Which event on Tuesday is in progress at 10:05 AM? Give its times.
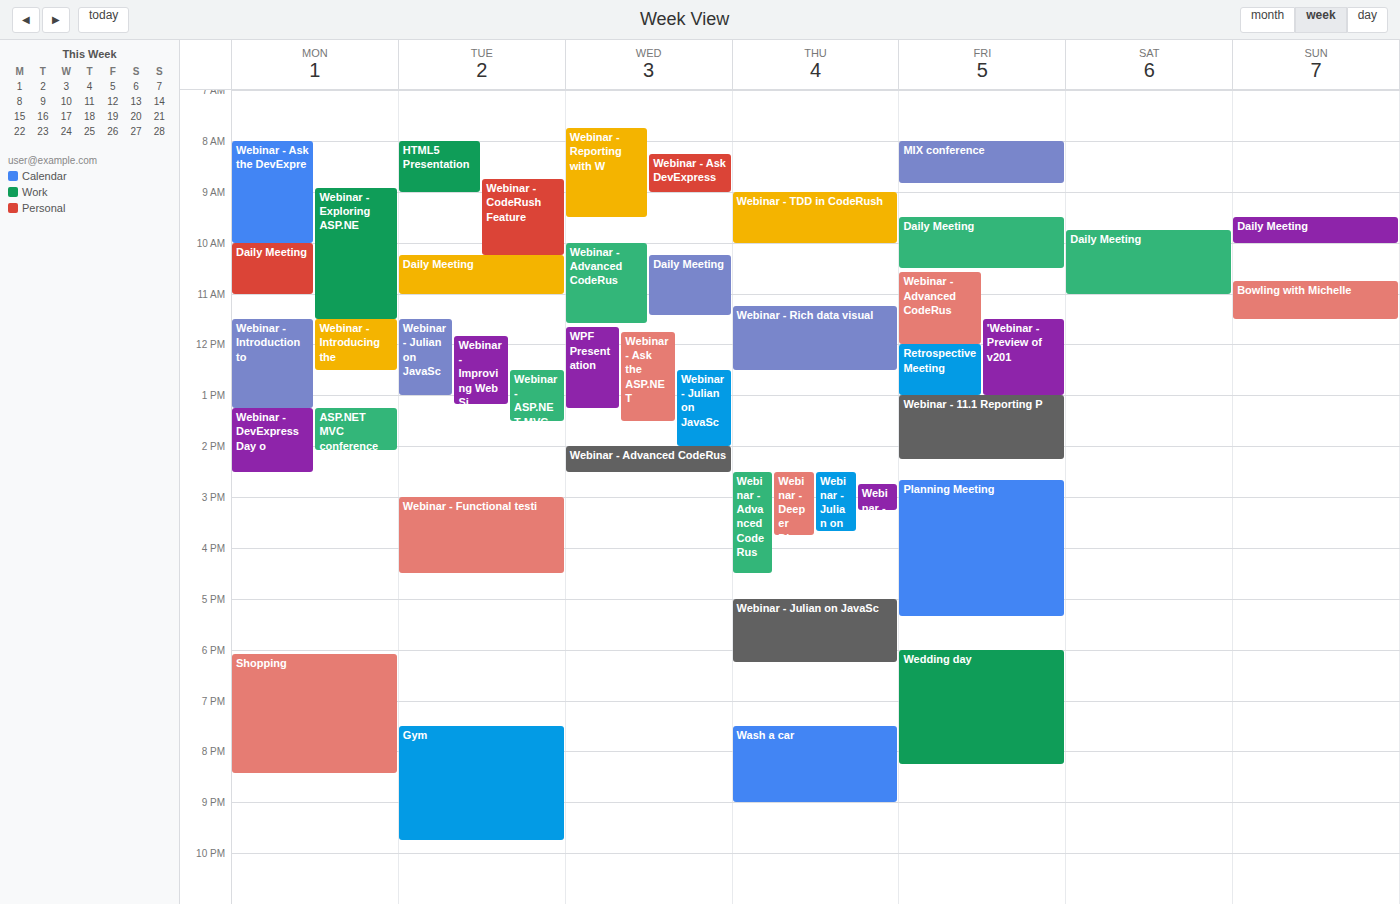
"Webinar - CodeRush Feature", 8:45 AM to 10:15 AM